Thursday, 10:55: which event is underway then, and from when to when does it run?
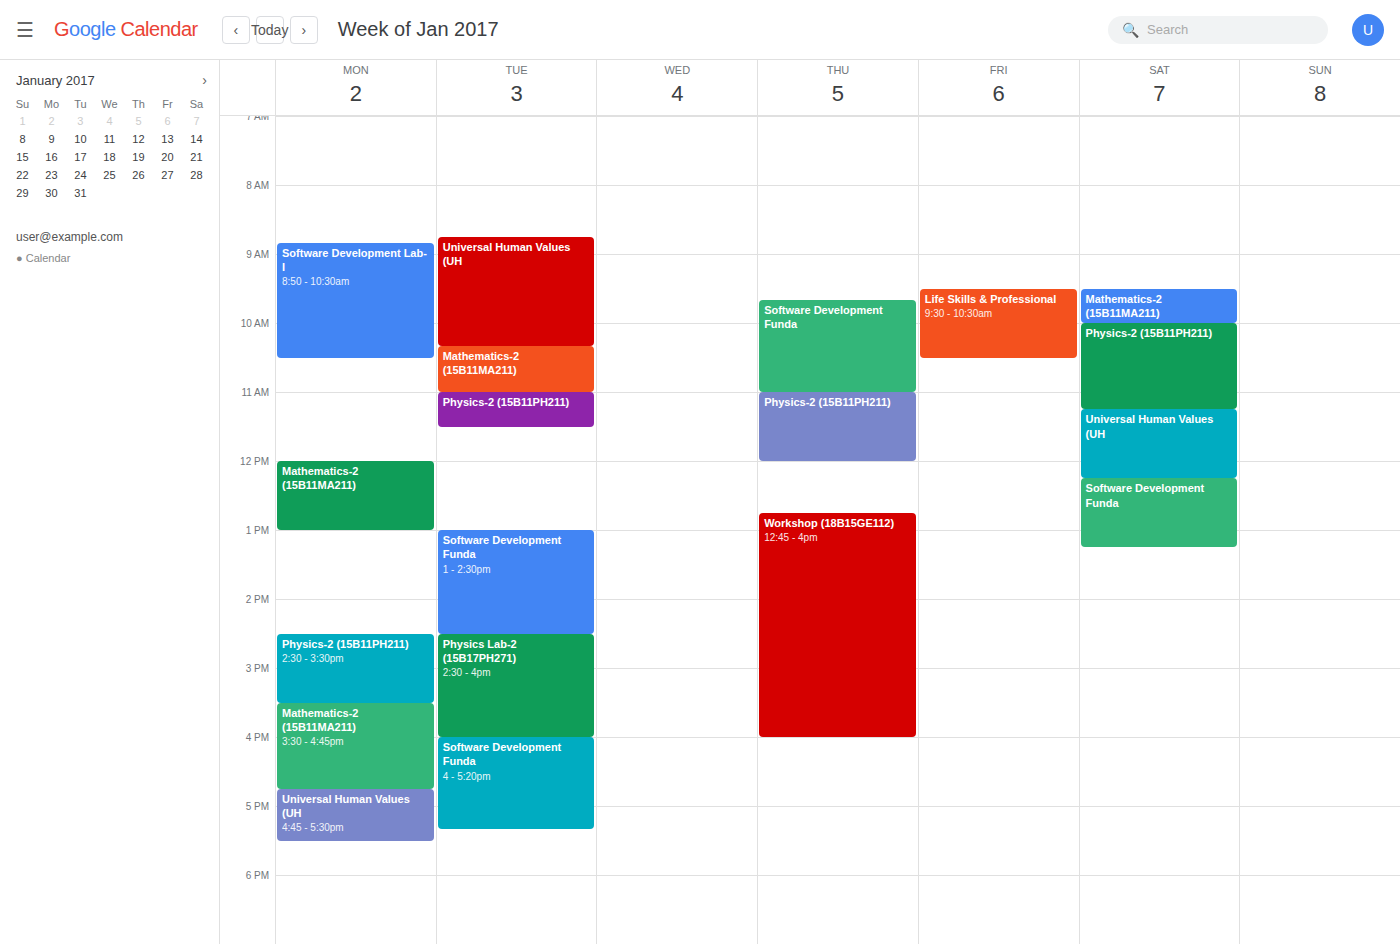
"Software Development Funda", 09:40 to 11:00